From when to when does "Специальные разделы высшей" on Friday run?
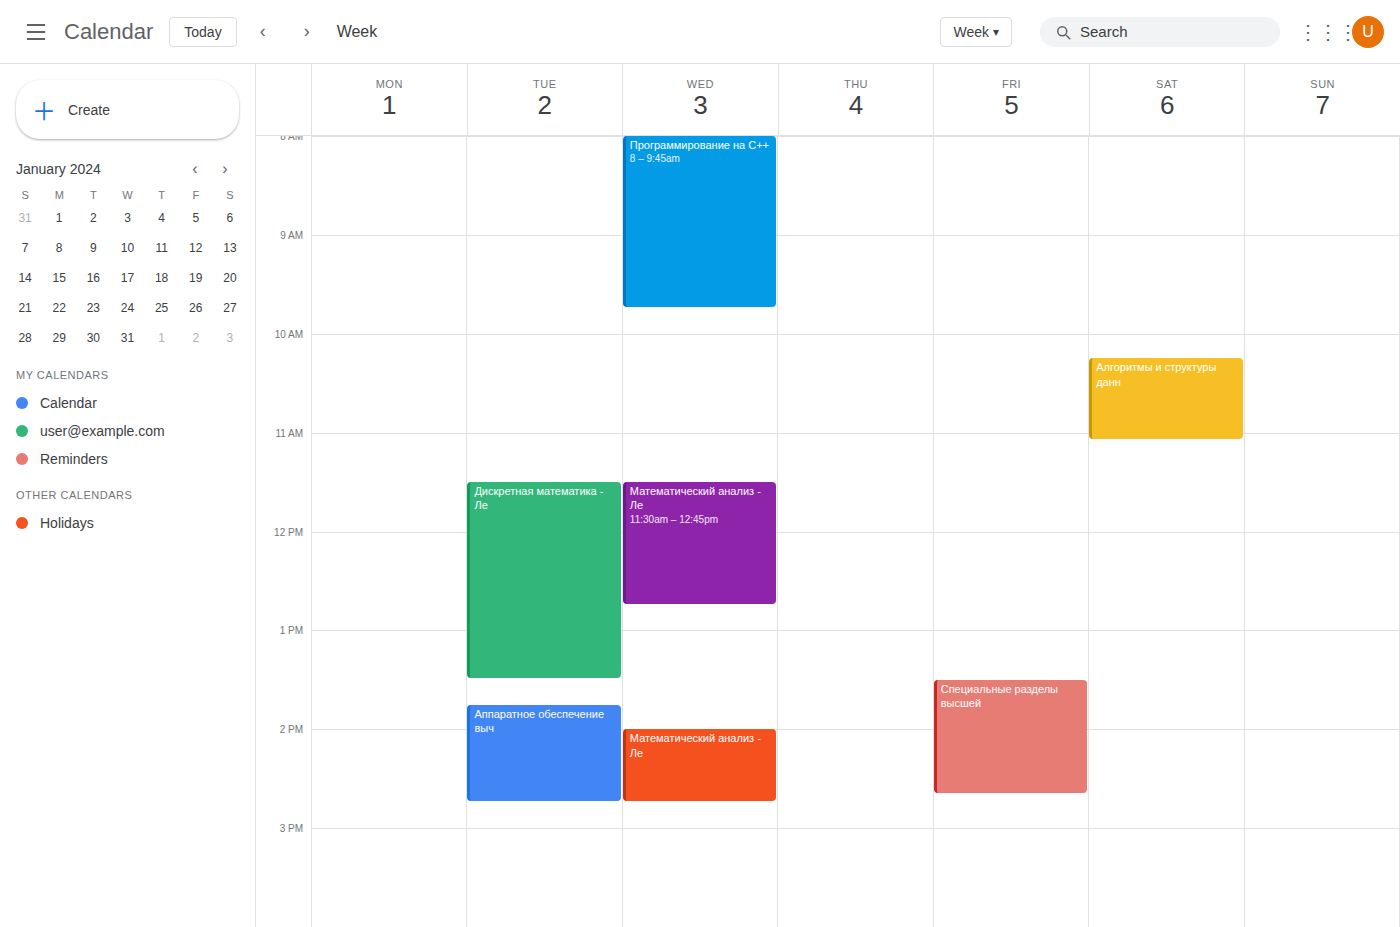
1:30 PM to 2:40 PM